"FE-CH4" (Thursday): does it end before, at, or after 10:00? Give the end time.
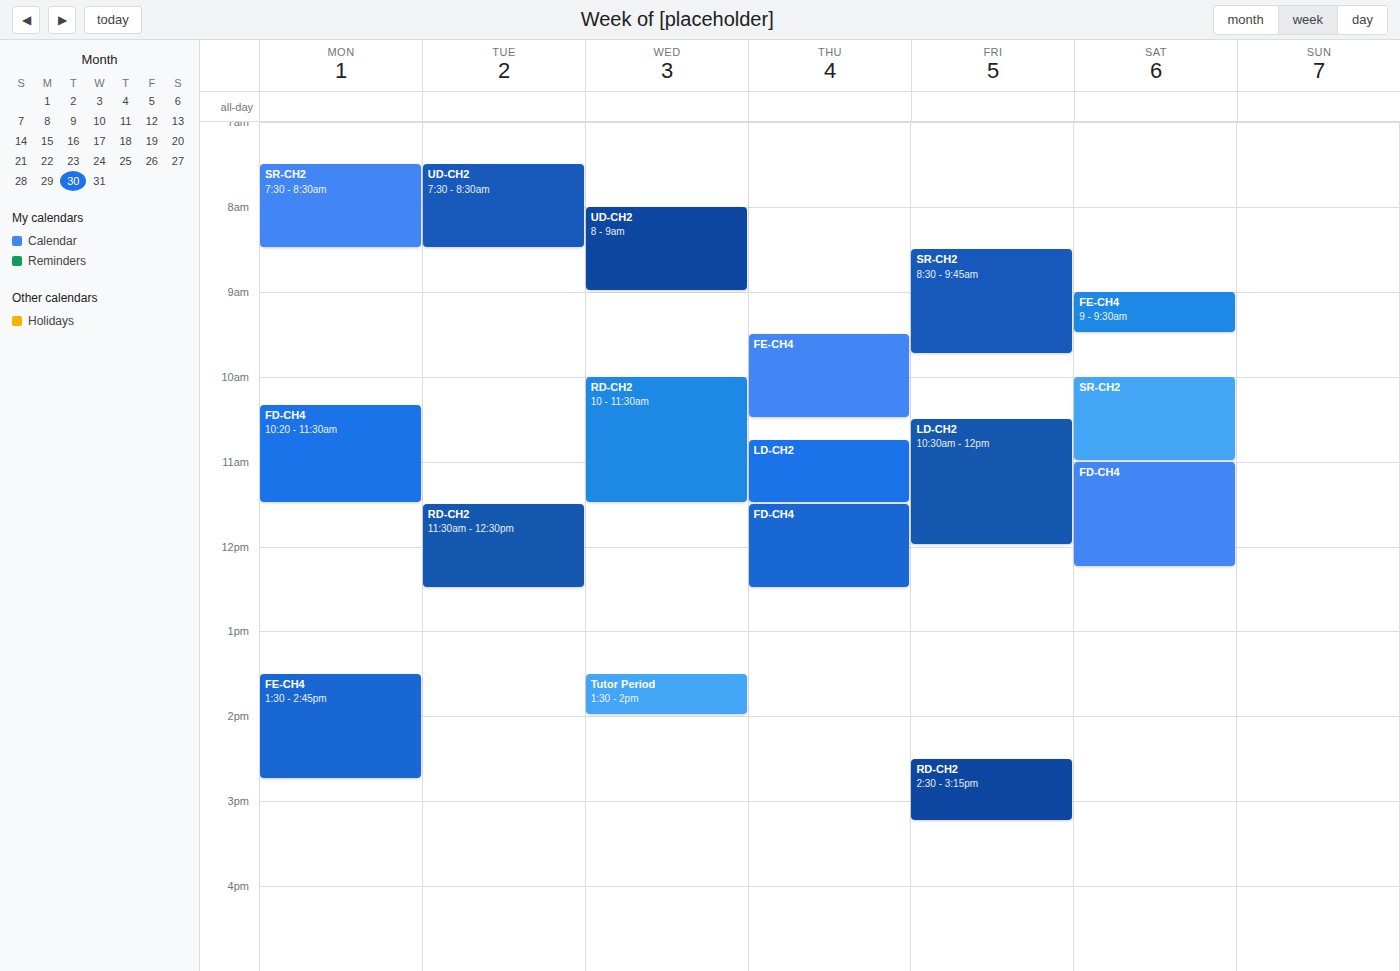
10:30 -- after 10:00, 30 minutes below the 10:00 line.